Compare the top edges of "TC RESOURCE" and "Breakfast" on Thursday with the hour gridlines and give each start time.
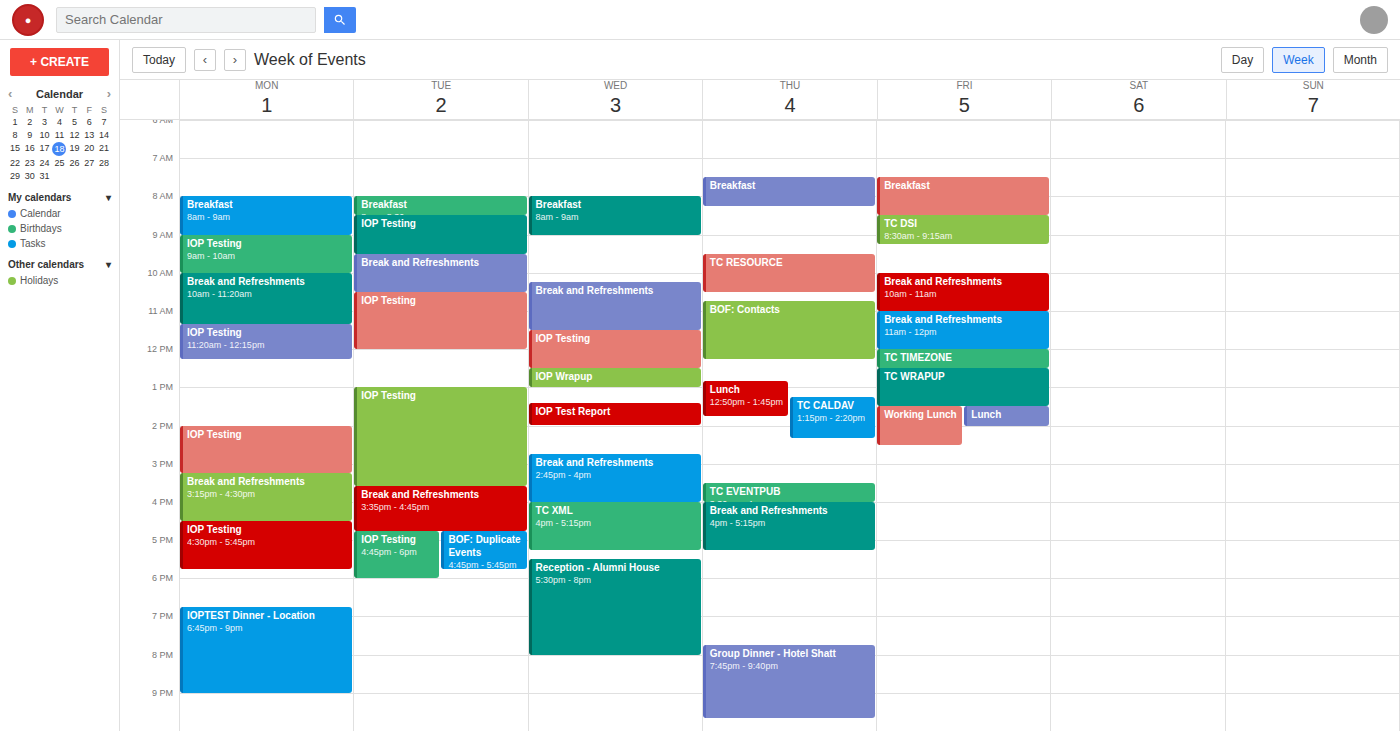
"TC RESOURCE": 9:30 AM, halfway between the 9 AM and 10 AM lines. "Breakfast": 7:30 AM, halfway between the 7 AM and 8 AM lines.